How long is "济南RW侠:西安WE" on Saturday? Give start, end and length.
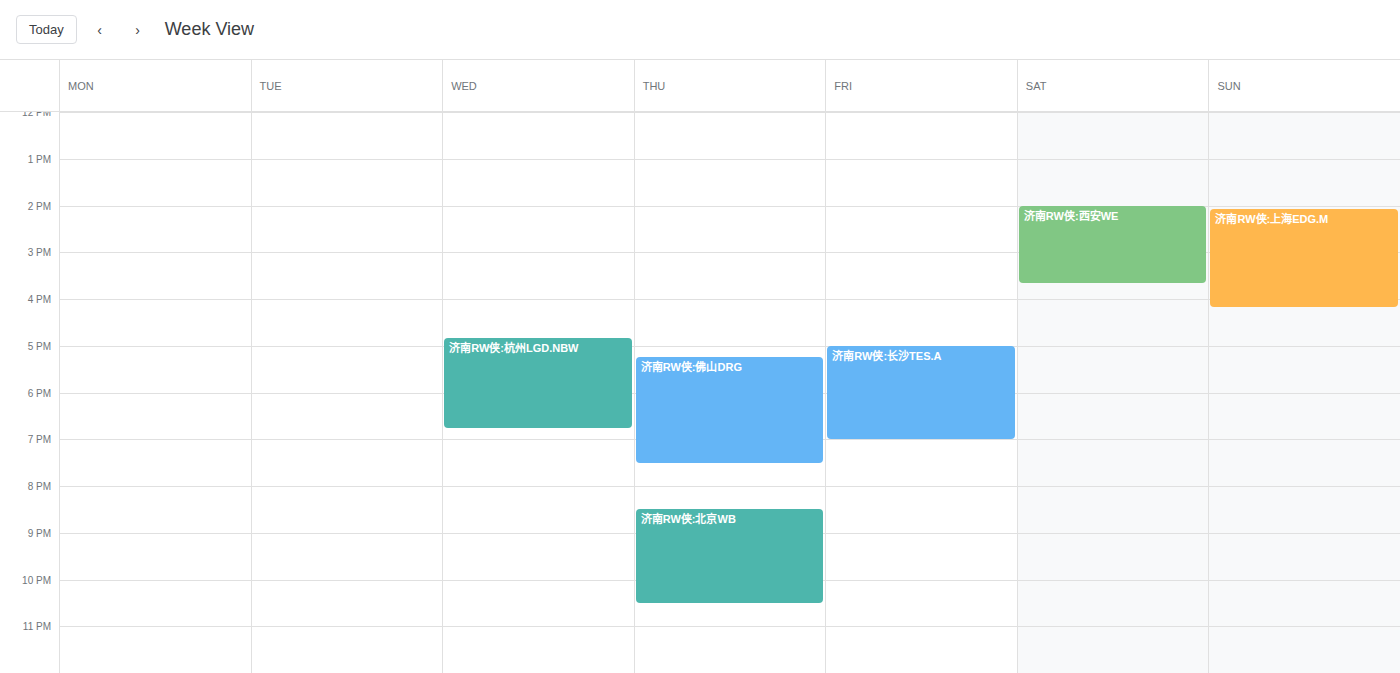
14:00 to 15:40, 1 hour 40 minutes